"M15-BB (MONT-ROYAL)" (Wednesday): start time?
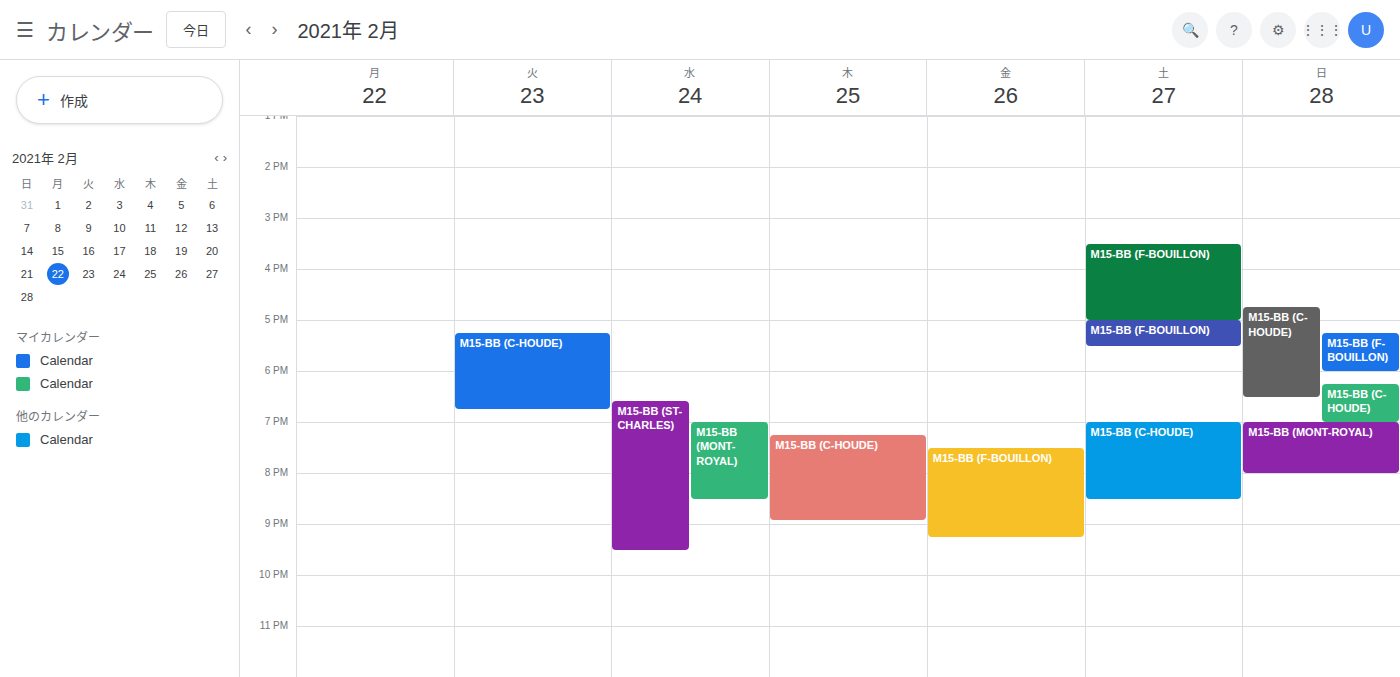
19:00